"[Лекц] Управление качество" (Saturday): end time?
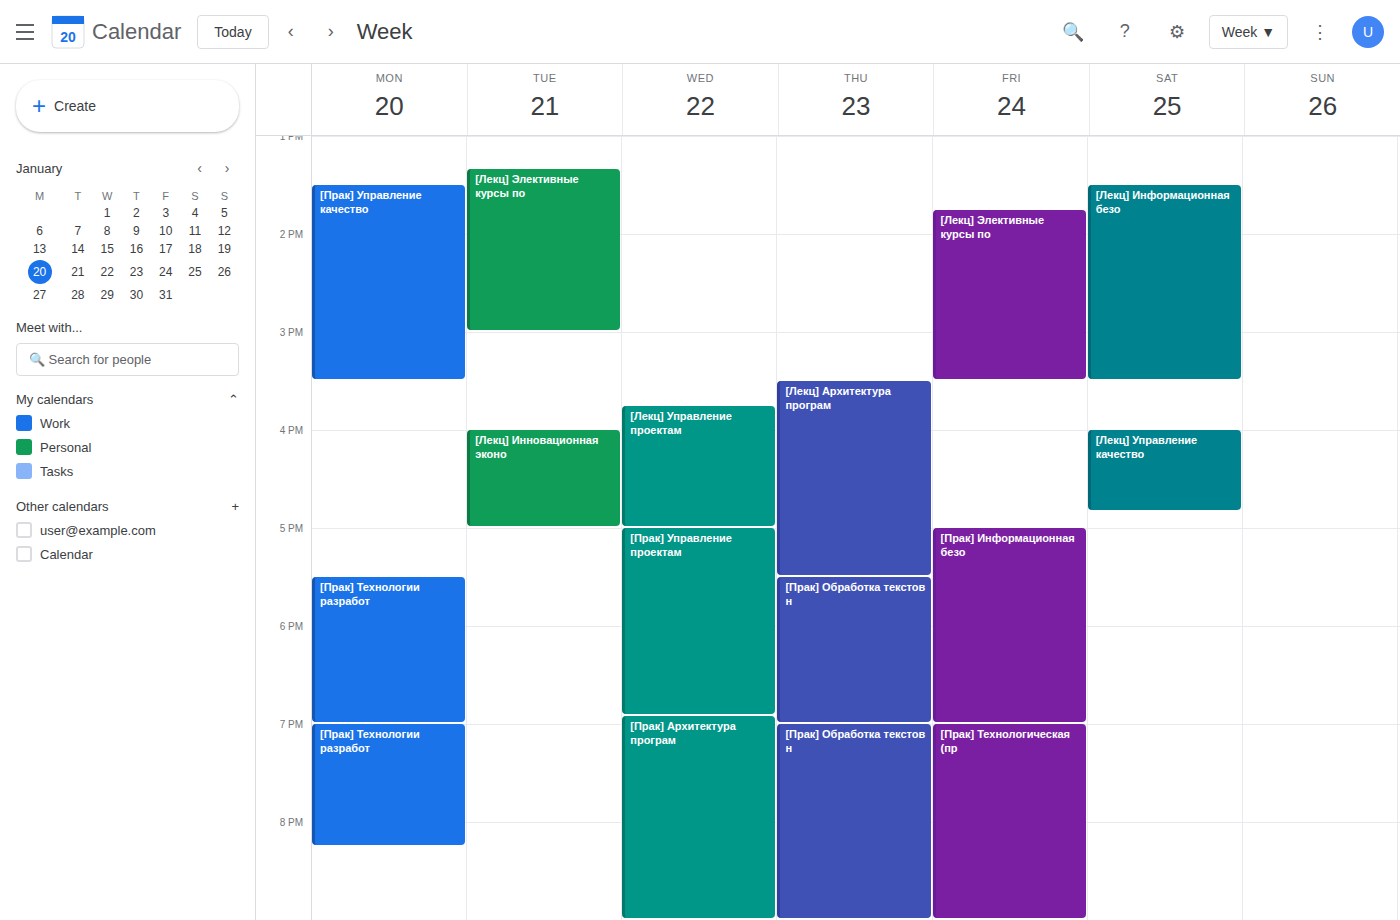
4:50 PM